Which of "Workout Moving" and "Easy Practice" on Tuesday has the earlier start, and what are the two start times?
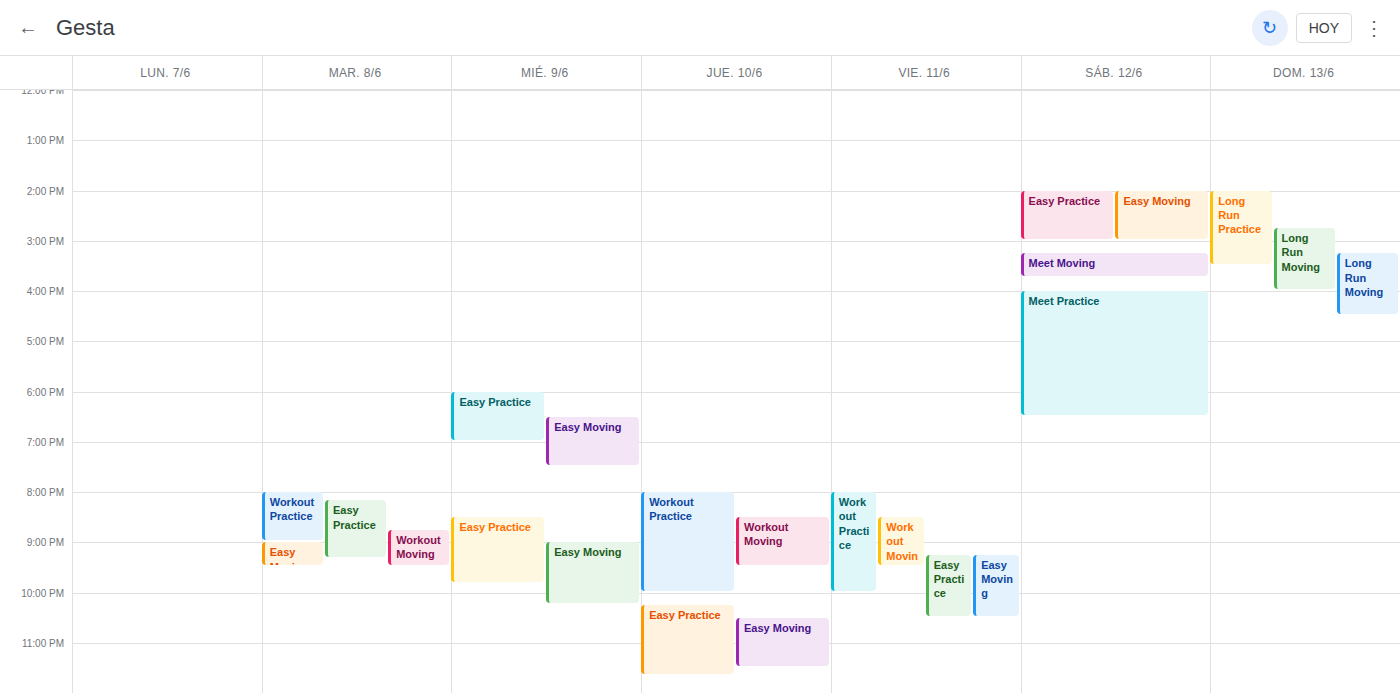
"Easy Practice" 8:10 PM; "Workout Moving" 8:45 PM.